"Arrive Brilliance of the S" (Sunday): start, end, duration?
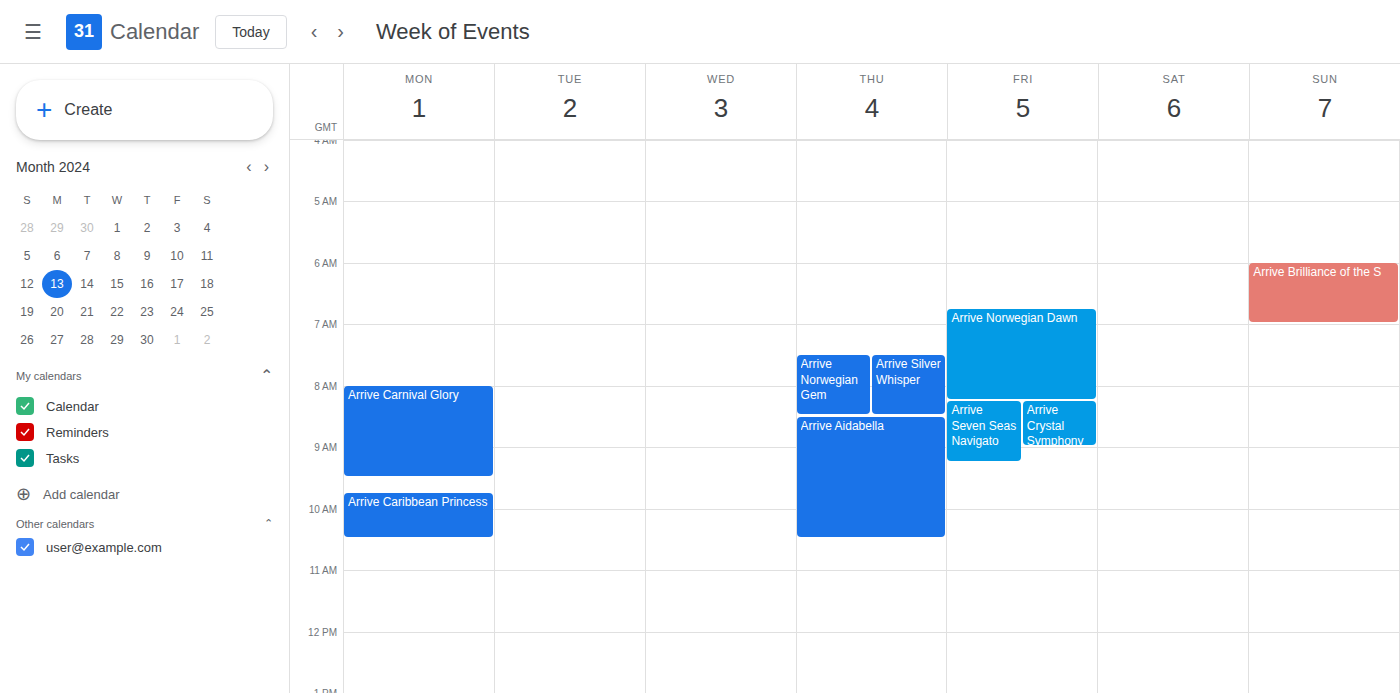
6:00 AM to 7:00 AM, 1 hour